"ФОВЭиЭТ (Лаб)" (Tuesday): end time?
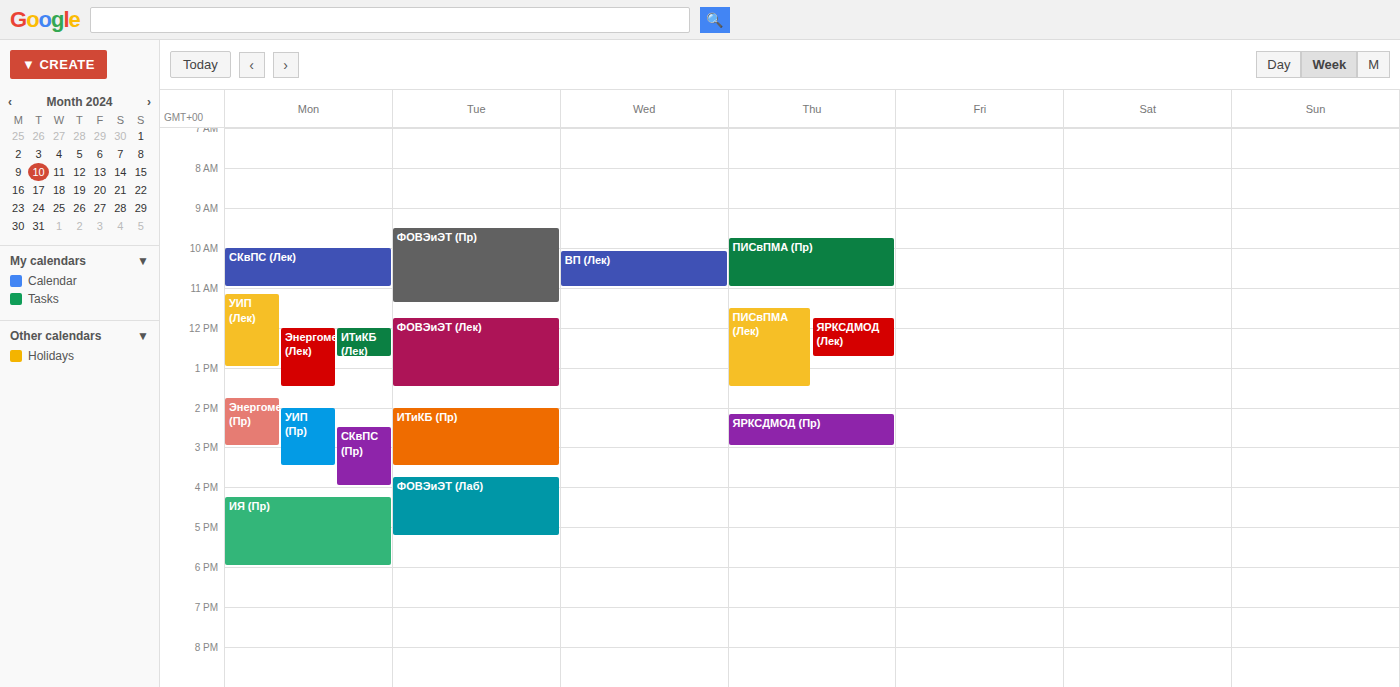
5:15 PM